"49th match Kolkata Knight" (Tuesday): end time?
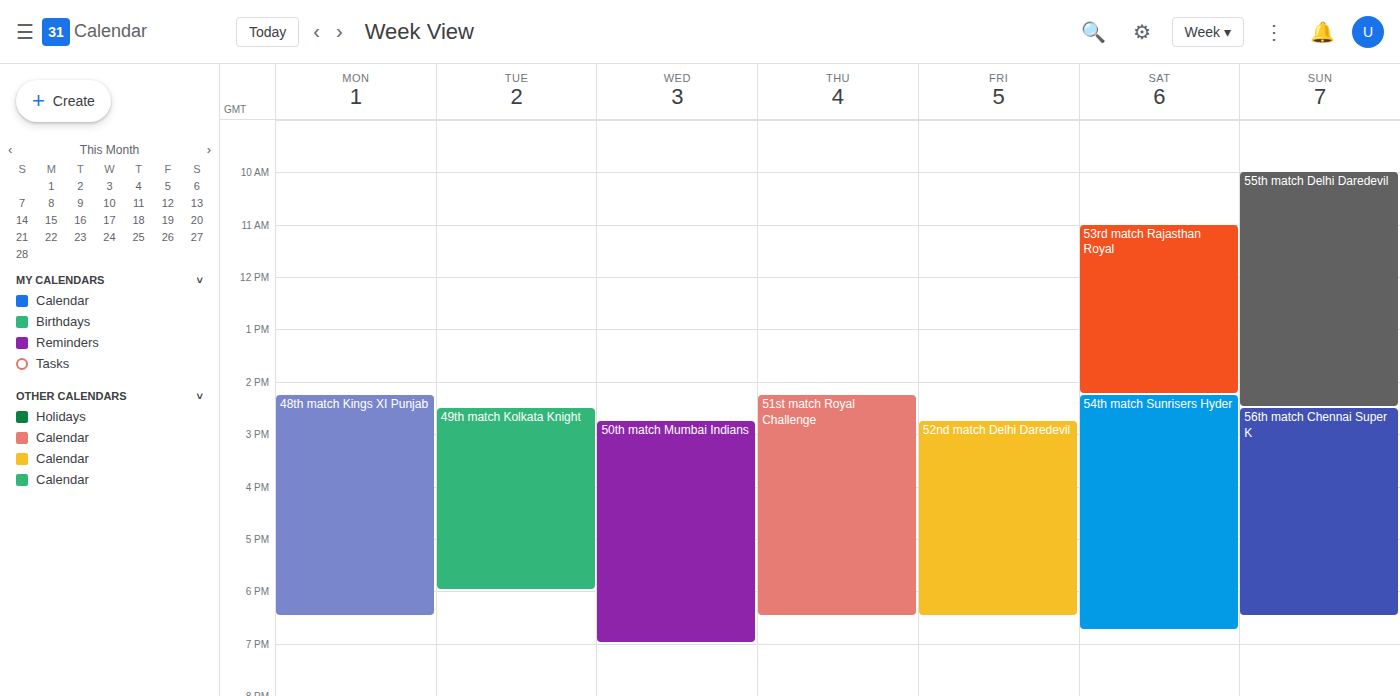
18:00